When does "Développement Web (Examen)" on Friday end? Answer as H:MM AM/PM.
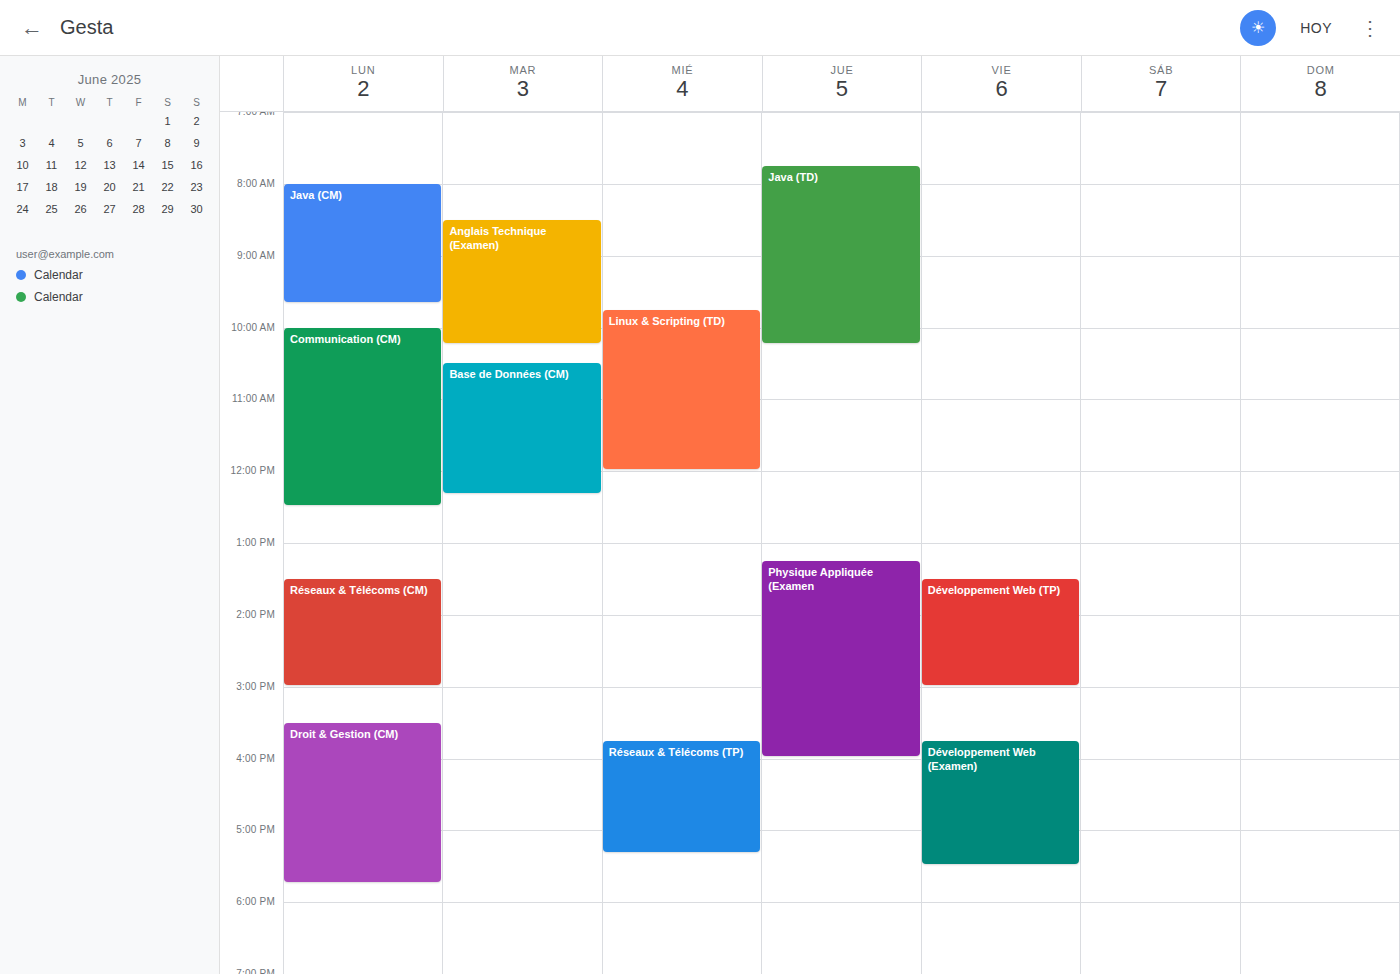
5:30 PM